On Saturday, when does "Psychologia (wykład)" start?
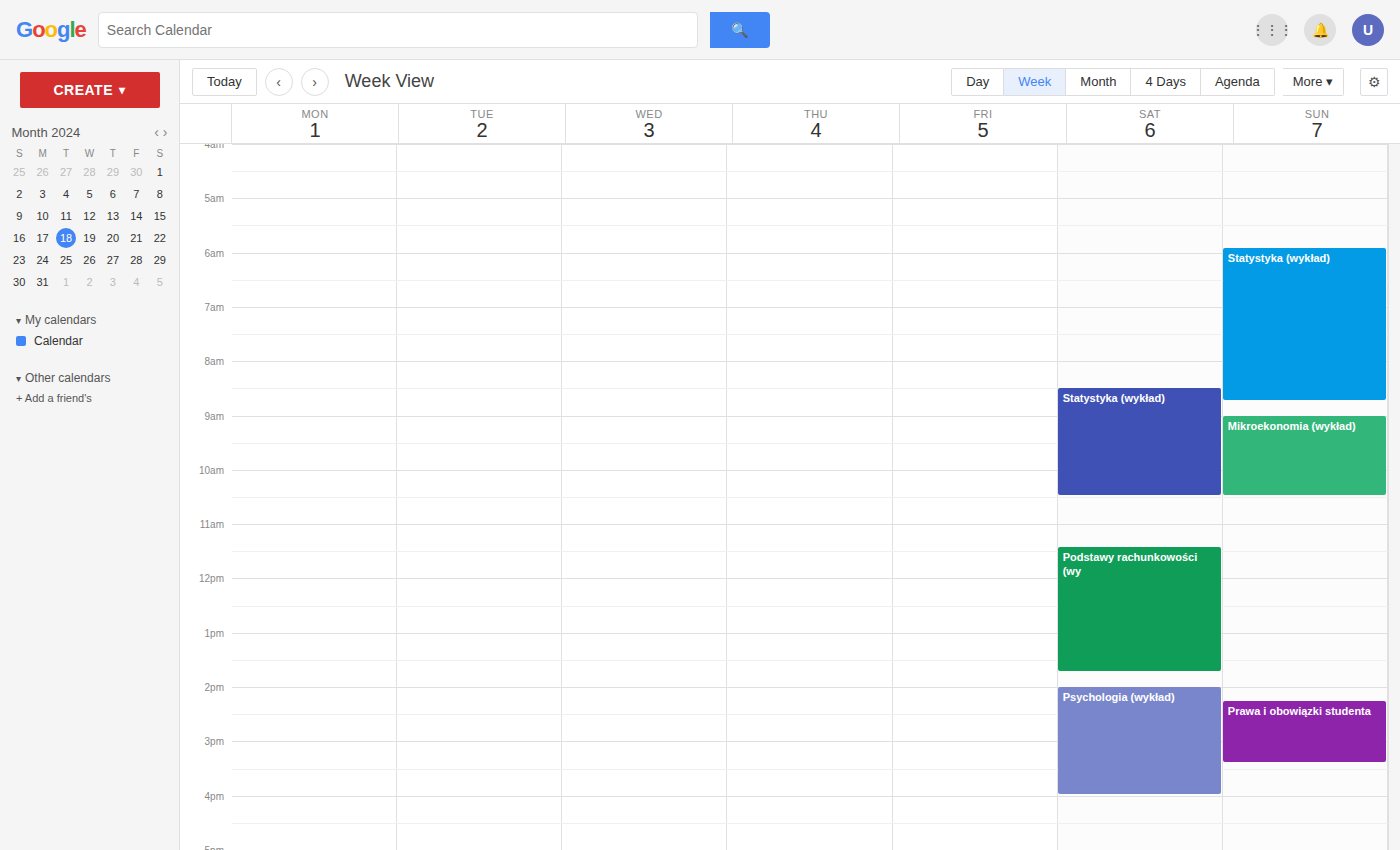
2:00 PM